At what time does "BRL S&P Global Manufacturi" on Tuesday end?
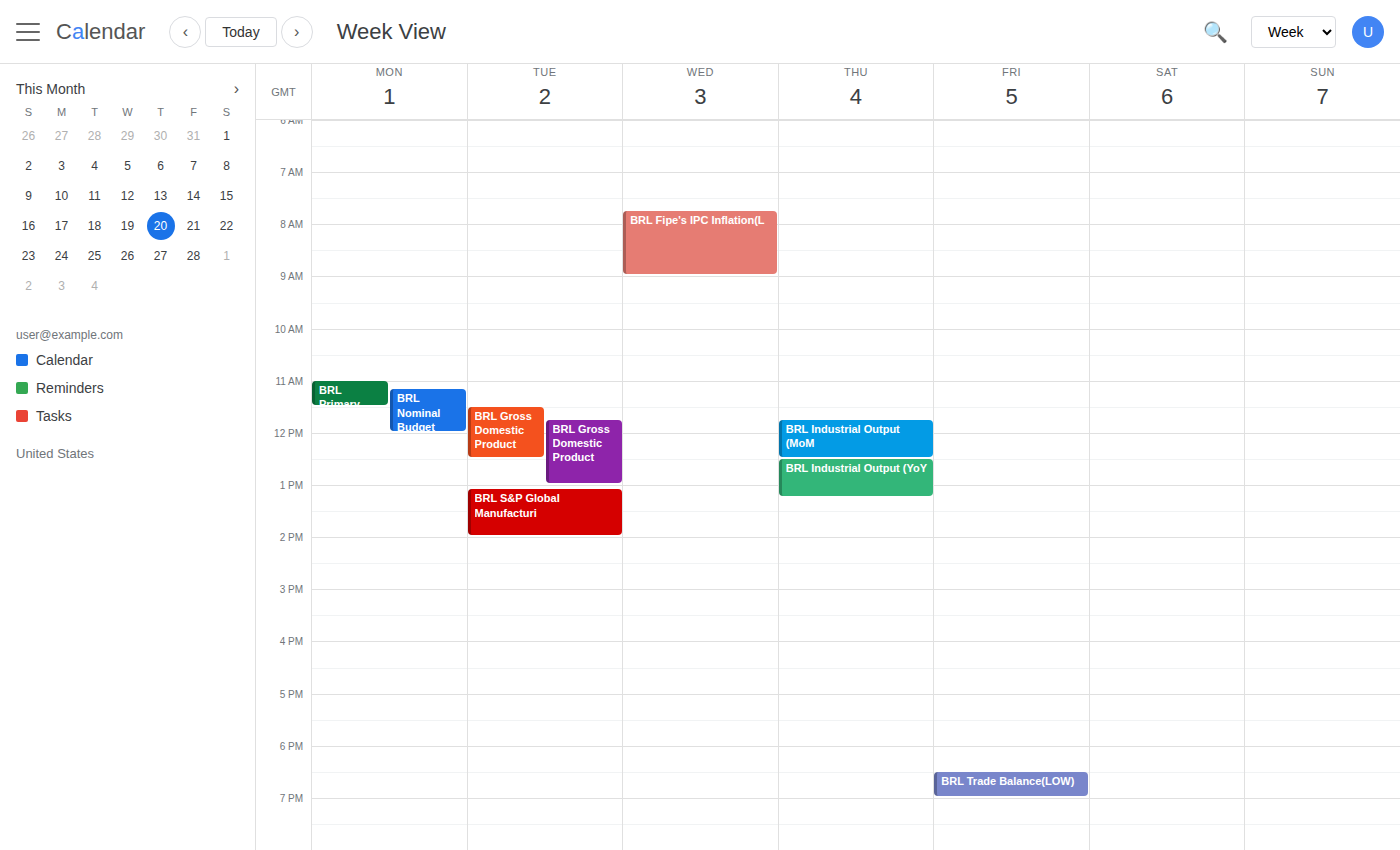
2:00 PM